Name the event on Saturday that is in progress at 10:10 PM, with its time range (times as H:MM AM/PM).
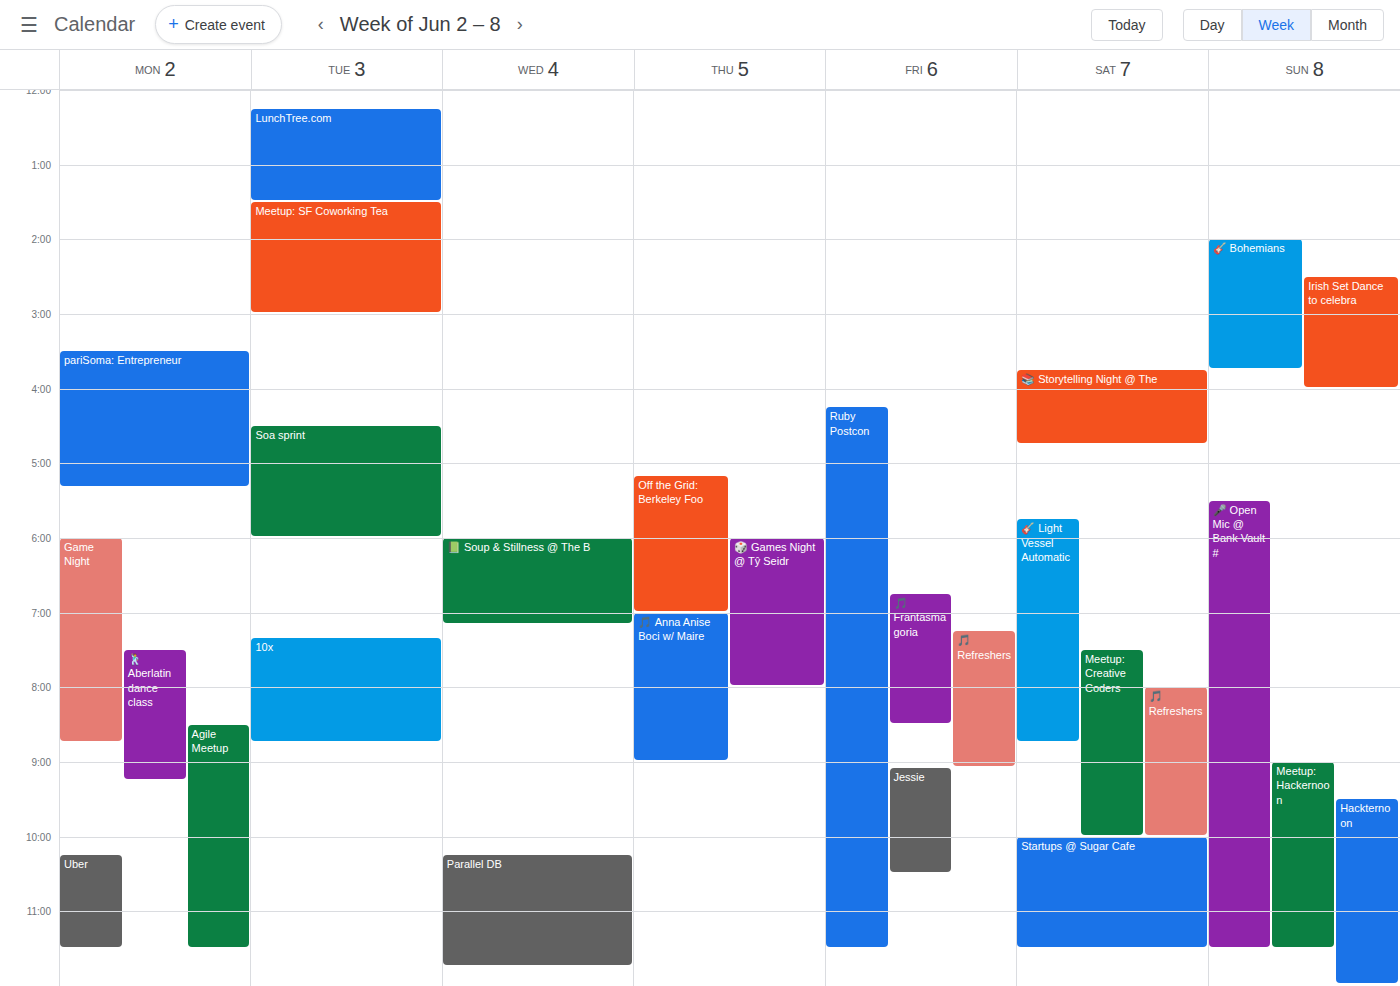
"Startups @ Sugar Cafe", 10:00 PM to 11:30 PM